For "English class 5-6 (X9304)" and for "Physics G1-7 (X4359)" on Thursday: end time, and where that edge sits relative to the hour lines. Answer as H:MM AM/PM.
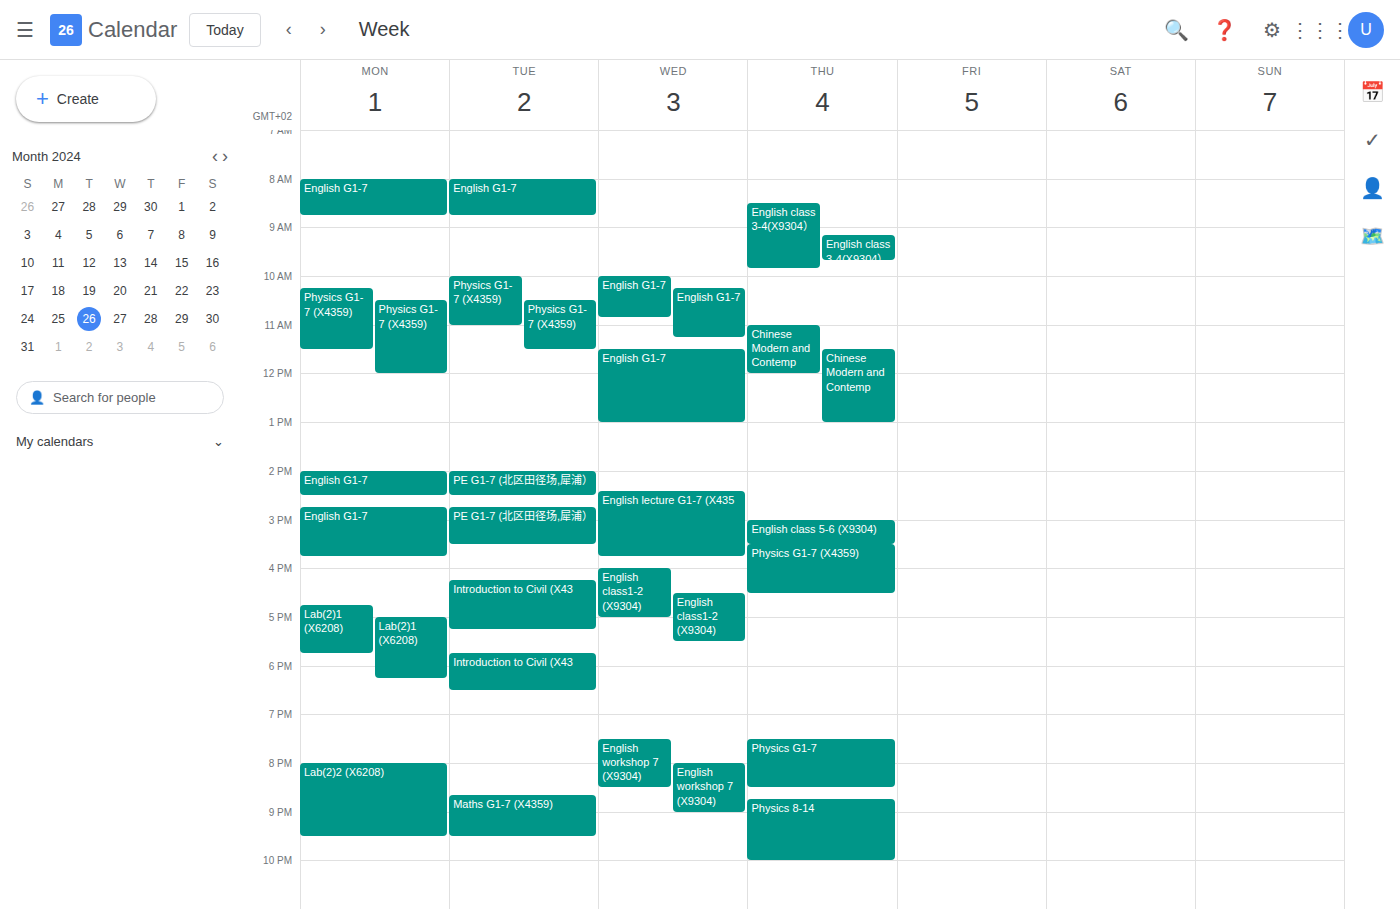
"English class 5-6 (X9304)": 3:30 PM, halfway between the 3 PM and 4 PM lines. "Physics G1-7 (X4359)": 4:30 PM, halfway between the 4 PM and 5 PM lines.